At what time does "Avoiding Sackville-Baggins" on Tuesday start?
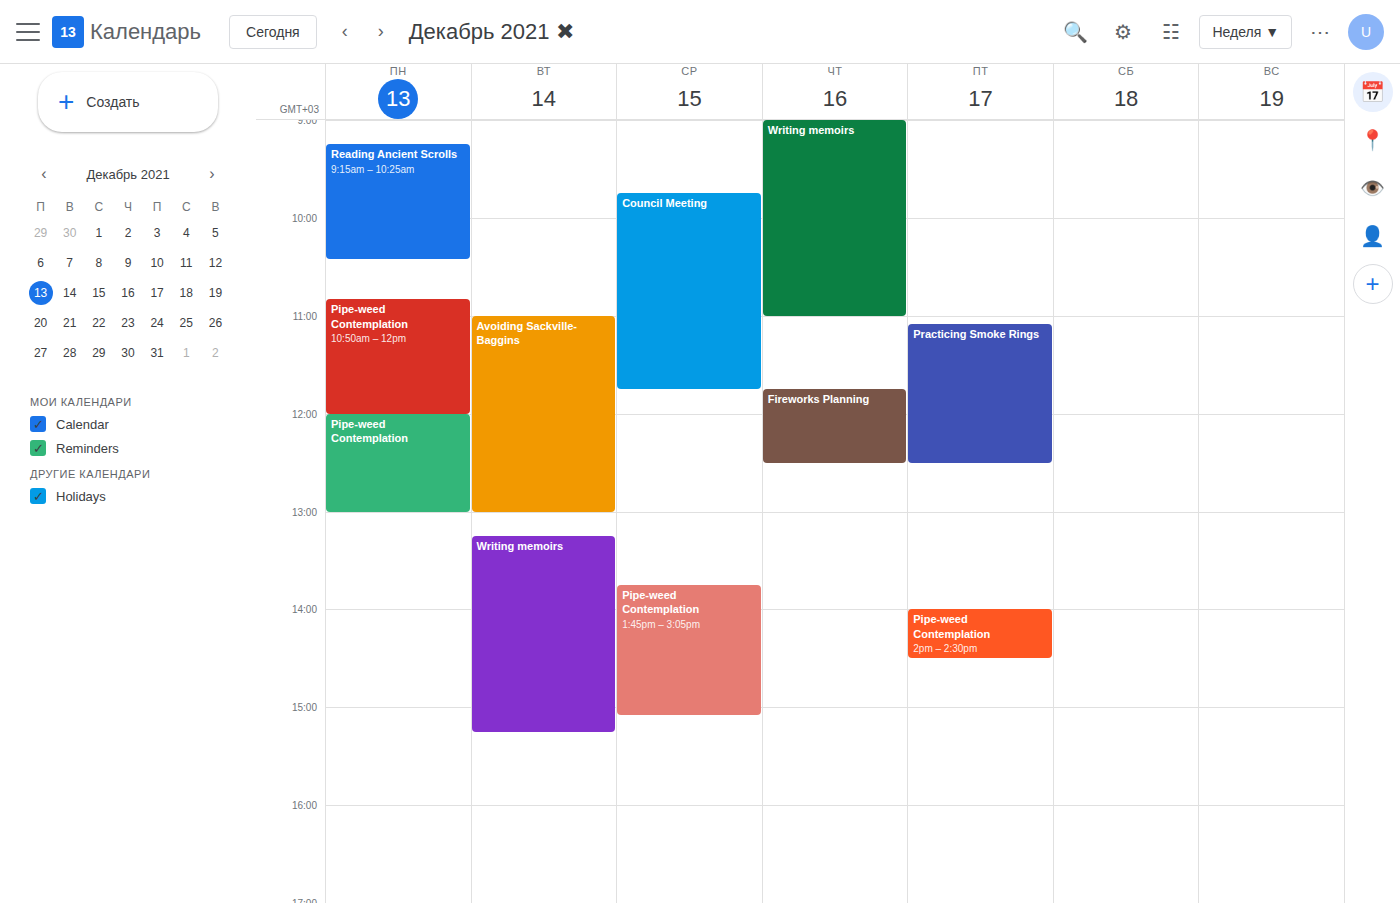
11:00 AM